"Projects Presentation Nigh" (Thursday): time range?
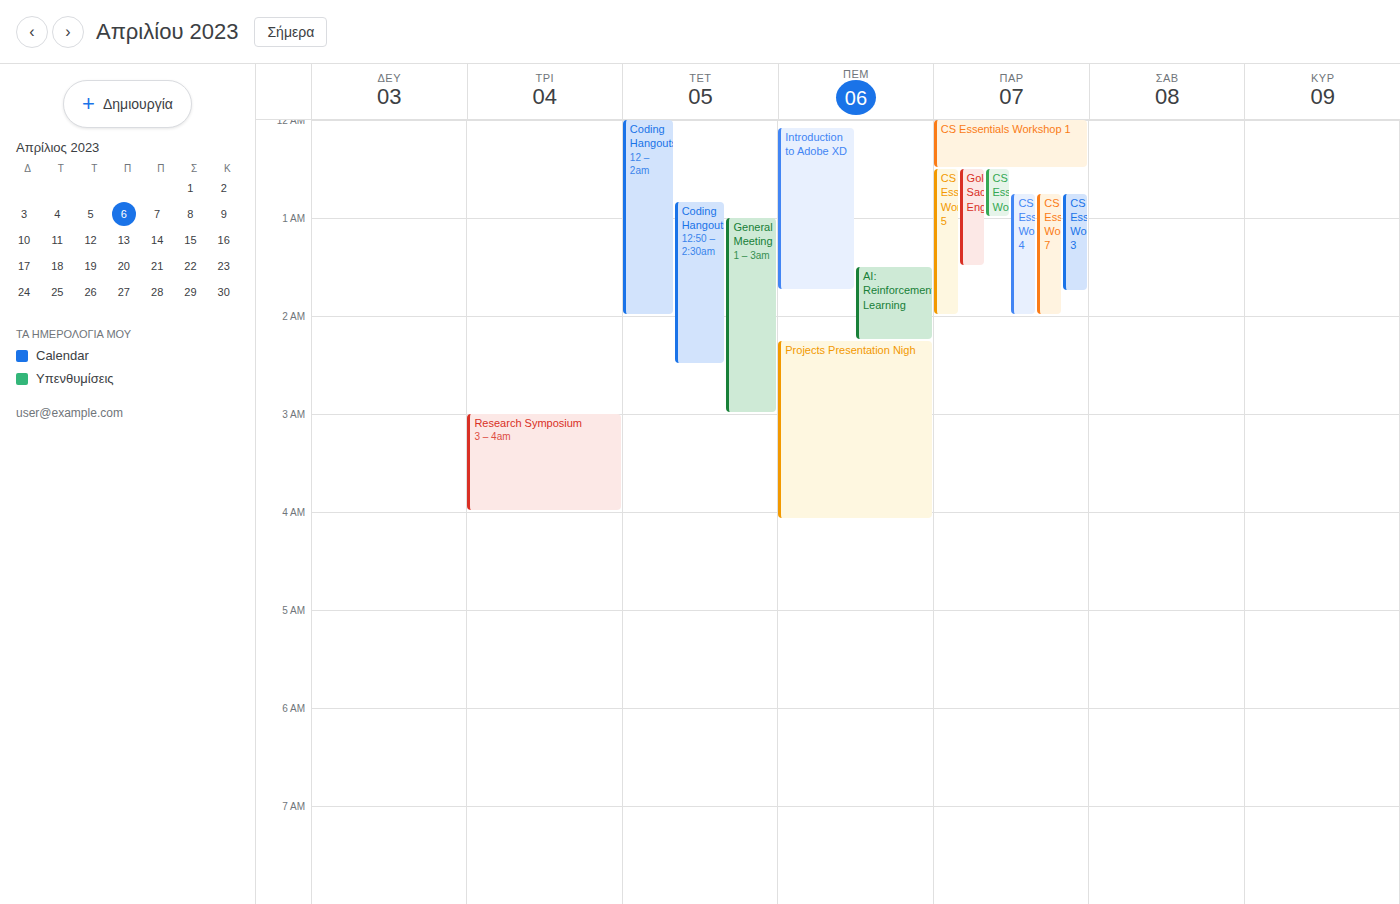
2:15 AM to 4:05 AM